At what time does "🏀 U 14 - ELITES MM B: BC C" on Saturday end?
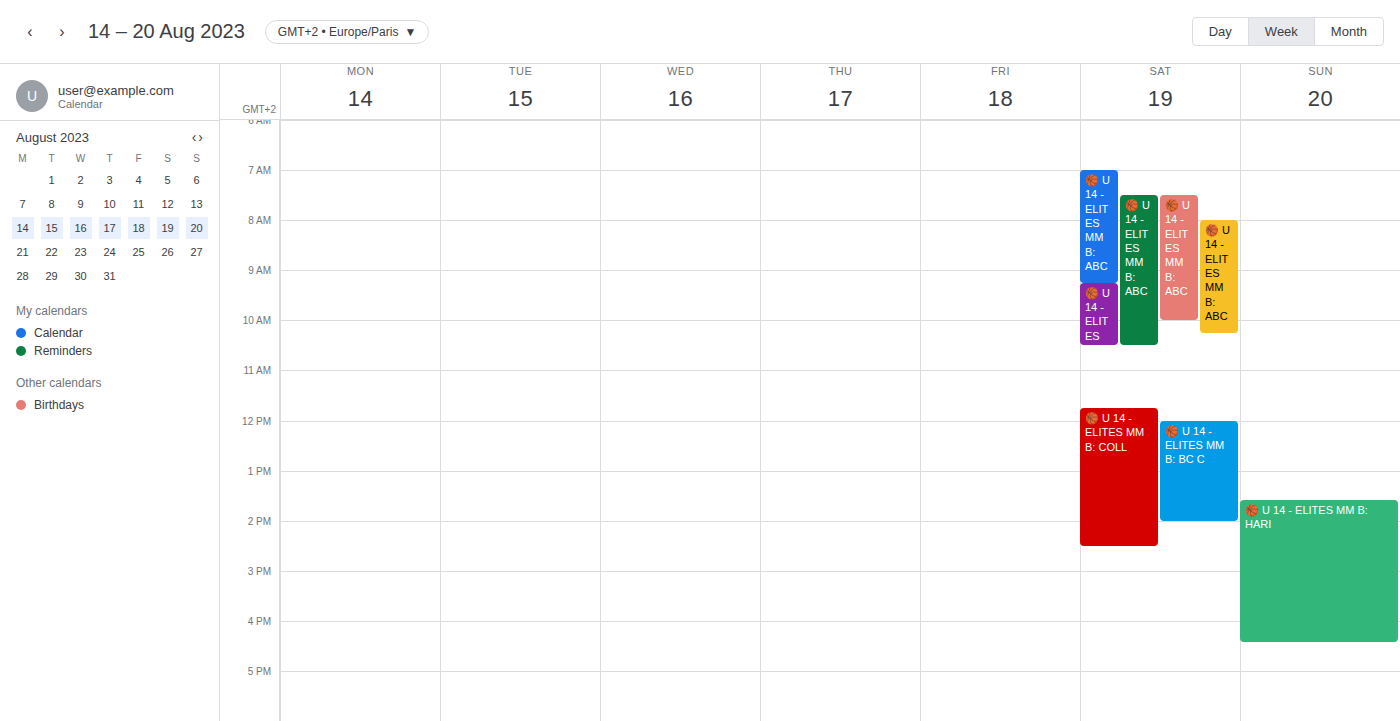
2:00 PM